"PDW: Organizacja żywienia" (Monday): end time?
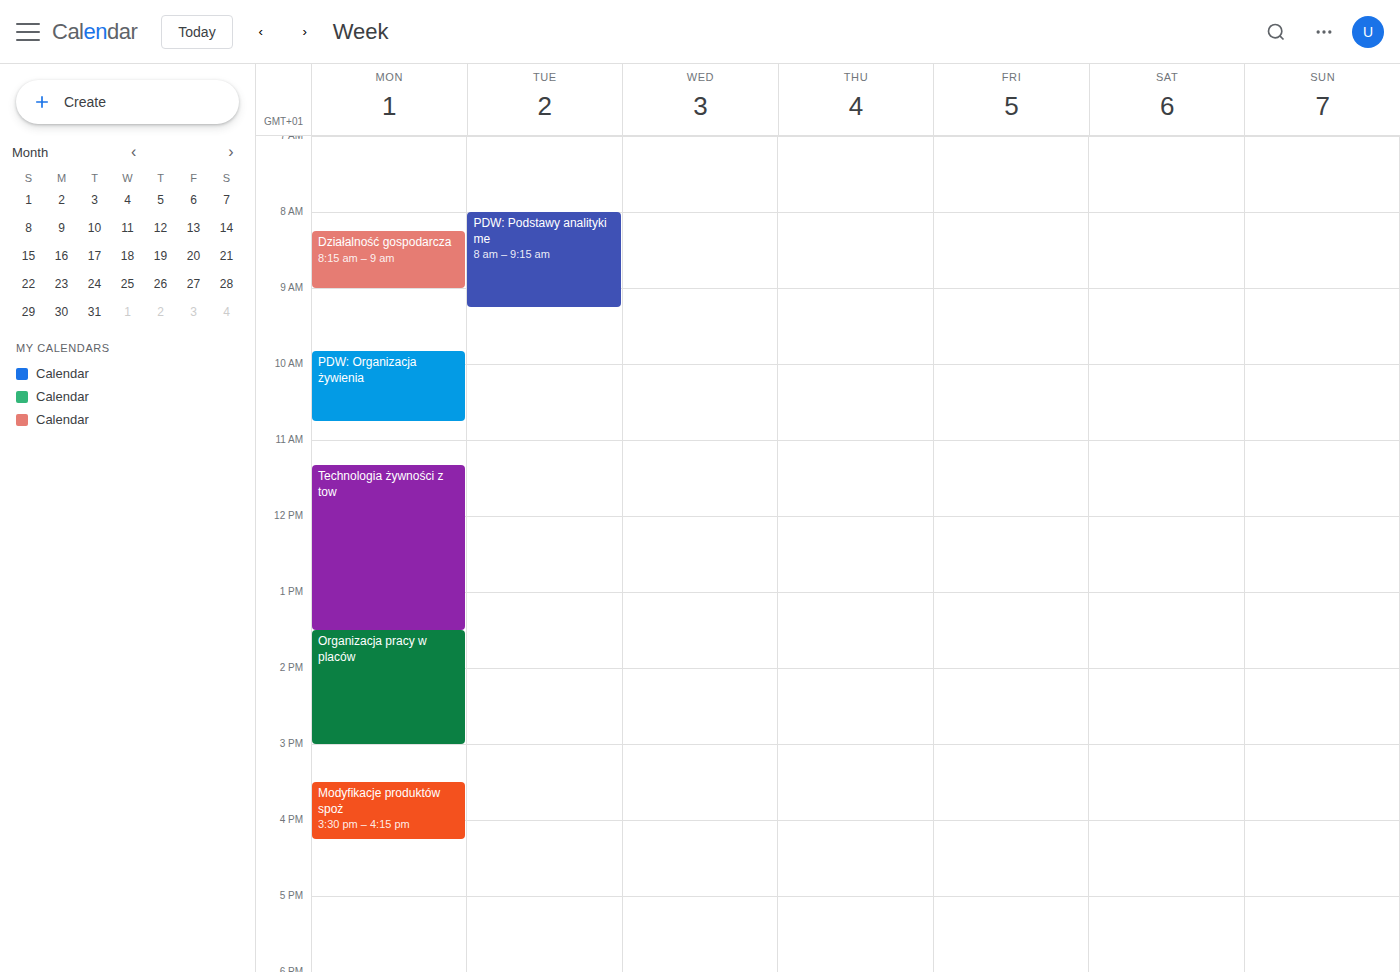
10:45 AM